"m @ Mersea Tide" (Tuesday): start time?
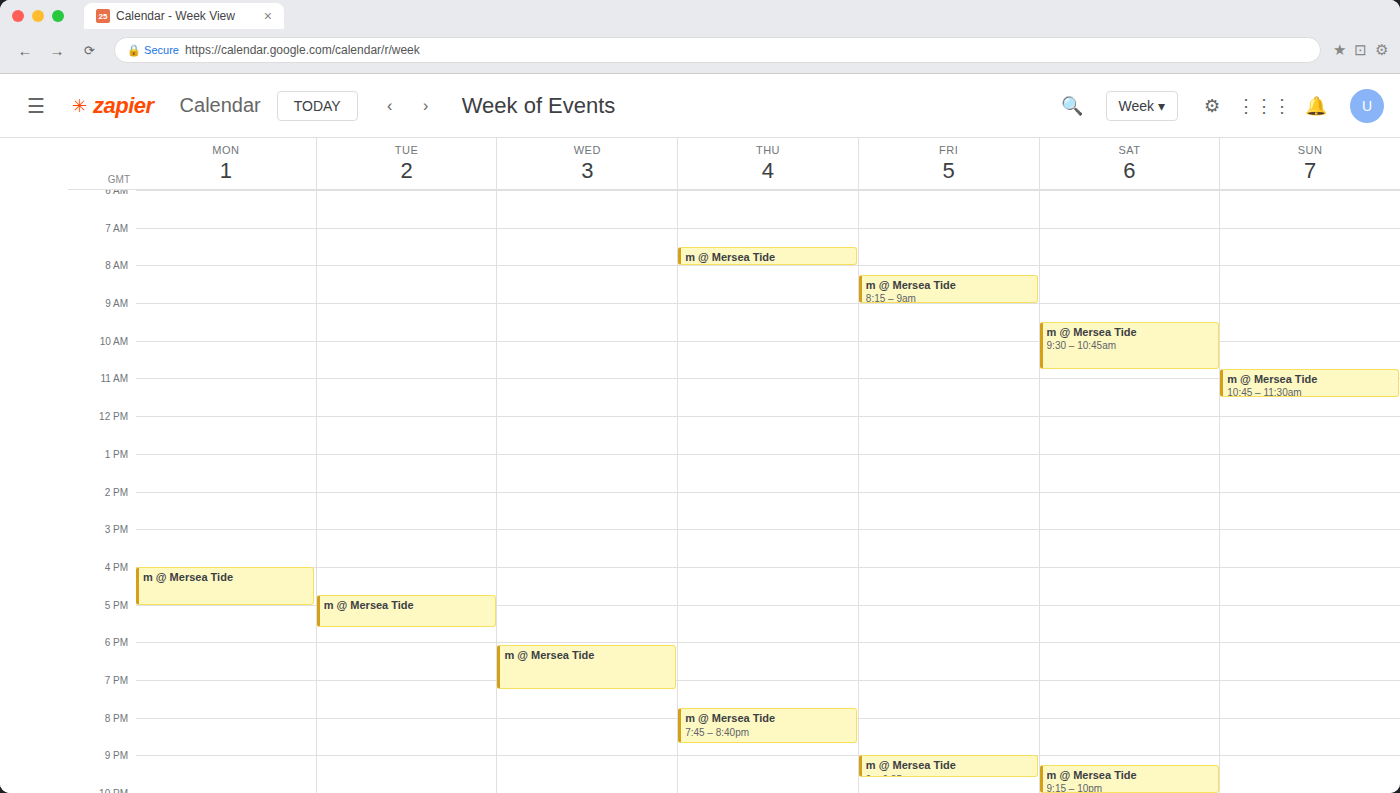
4:45 PM